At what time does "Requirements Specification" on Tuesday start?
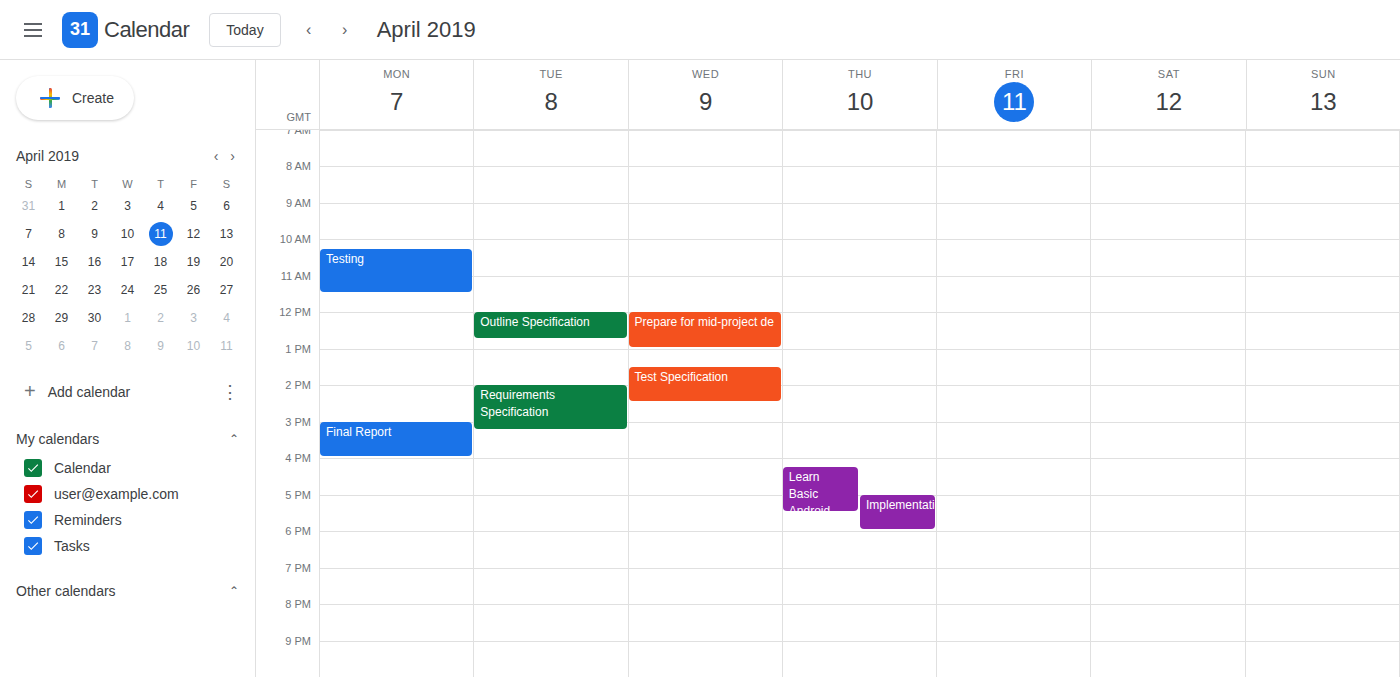
2:00 PM